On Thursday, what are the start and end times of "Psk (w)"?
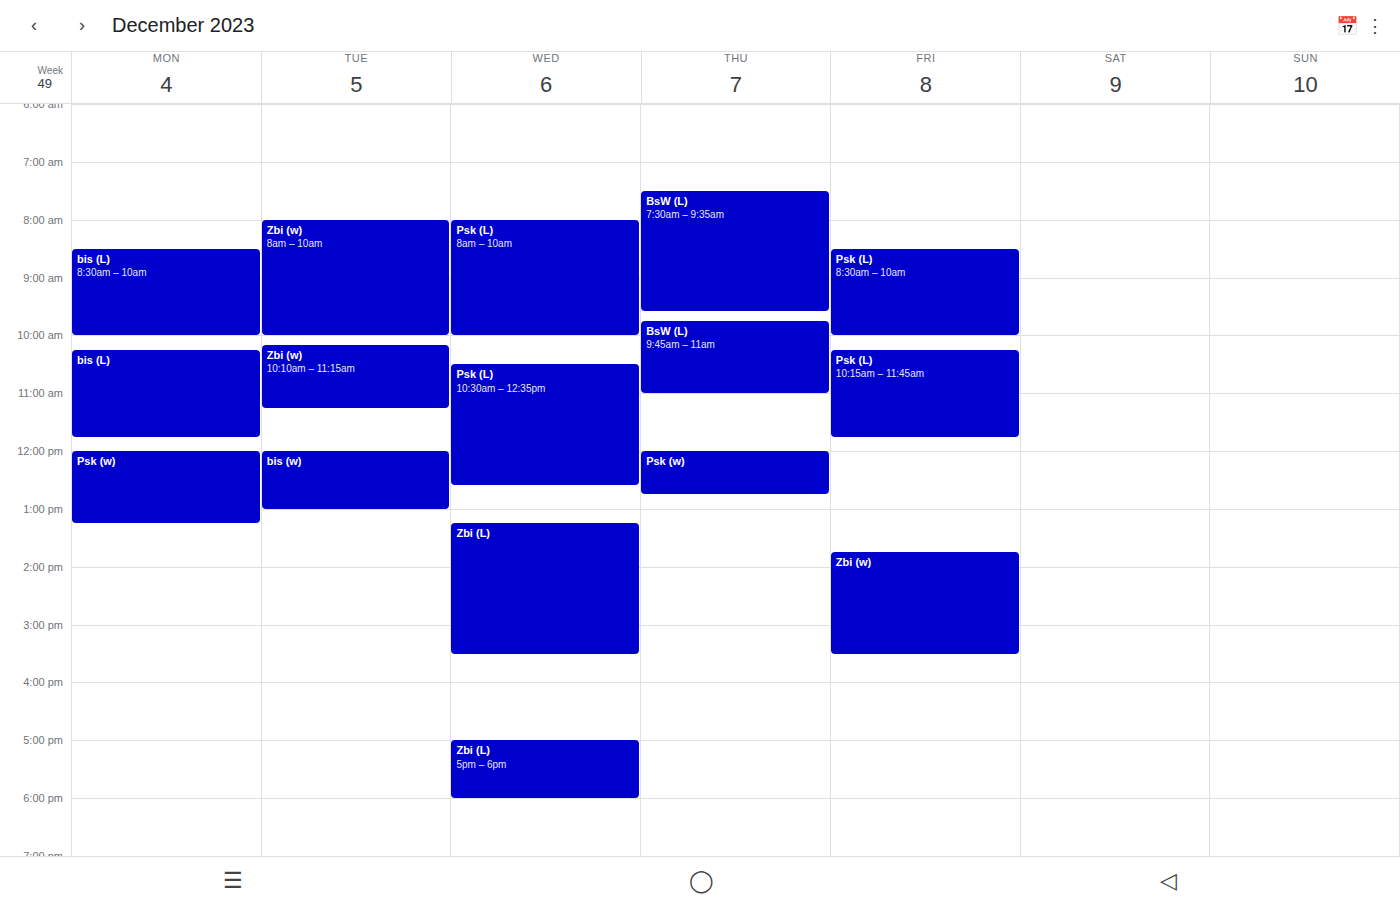
12:00 PM to 12:45 PM